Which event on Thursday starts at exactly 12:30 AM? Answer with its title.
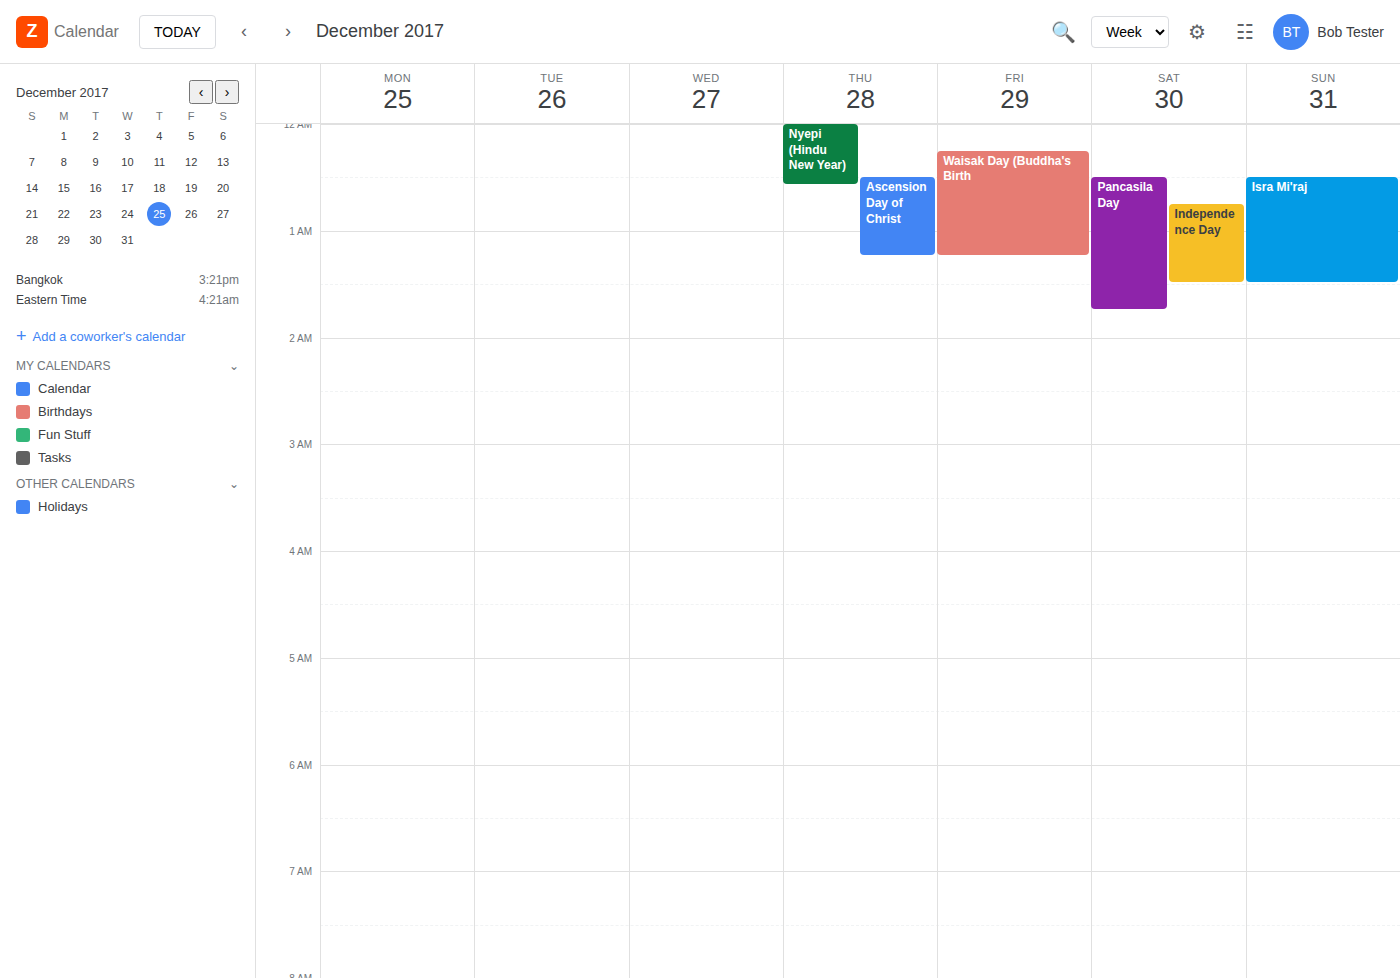
"Ascension Day of Christ"